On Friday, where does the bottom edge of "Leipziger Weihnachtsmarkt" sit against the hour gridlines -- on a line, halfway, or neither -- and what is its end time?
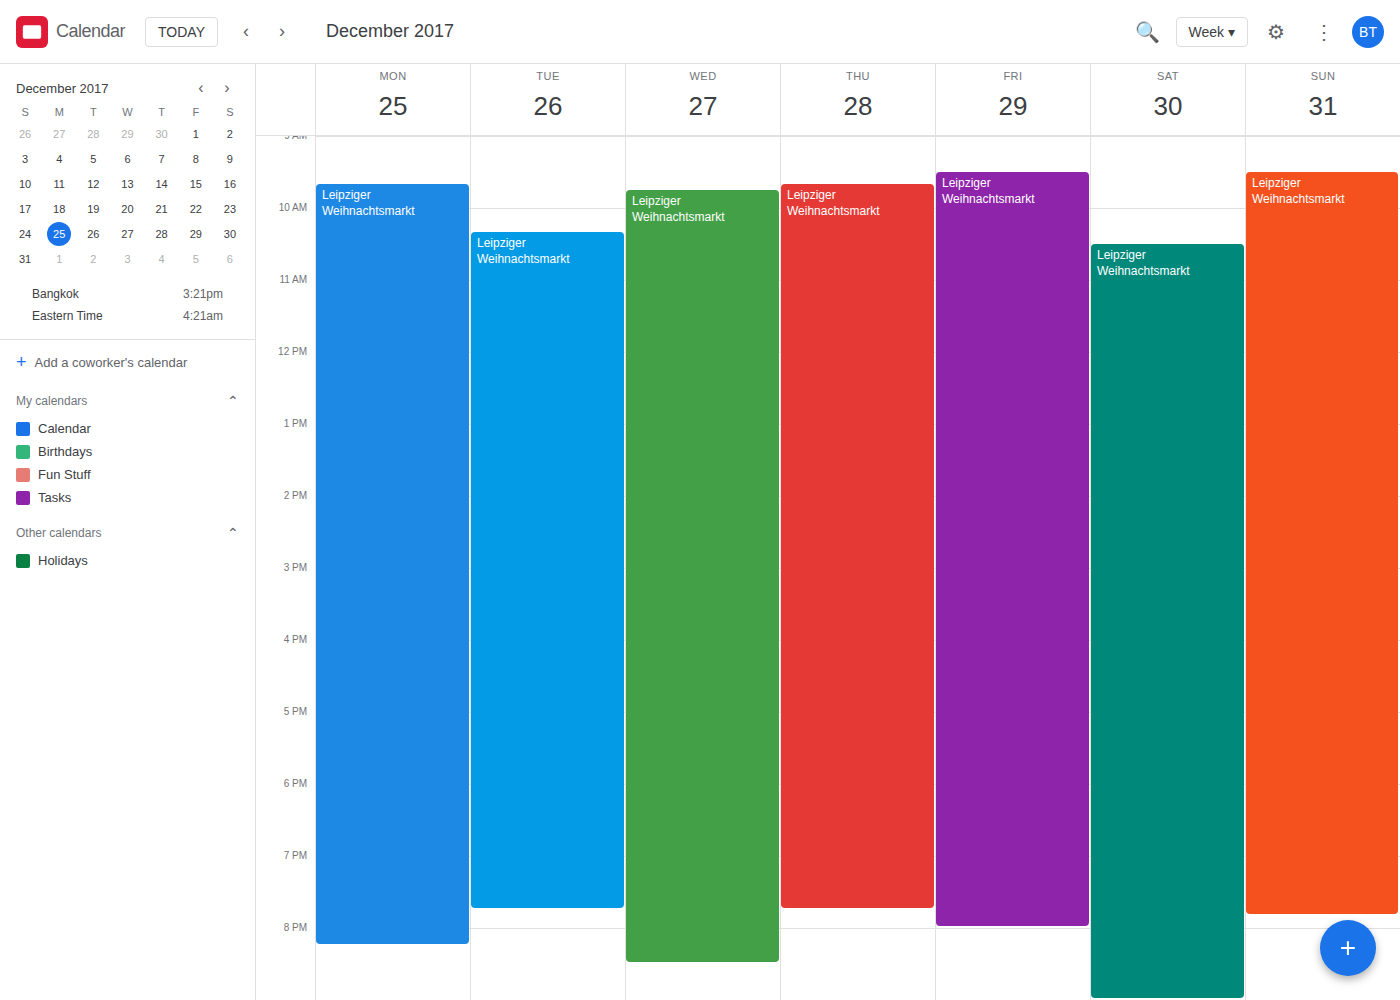
8:00 PM -- exactly on the 8 PM line.